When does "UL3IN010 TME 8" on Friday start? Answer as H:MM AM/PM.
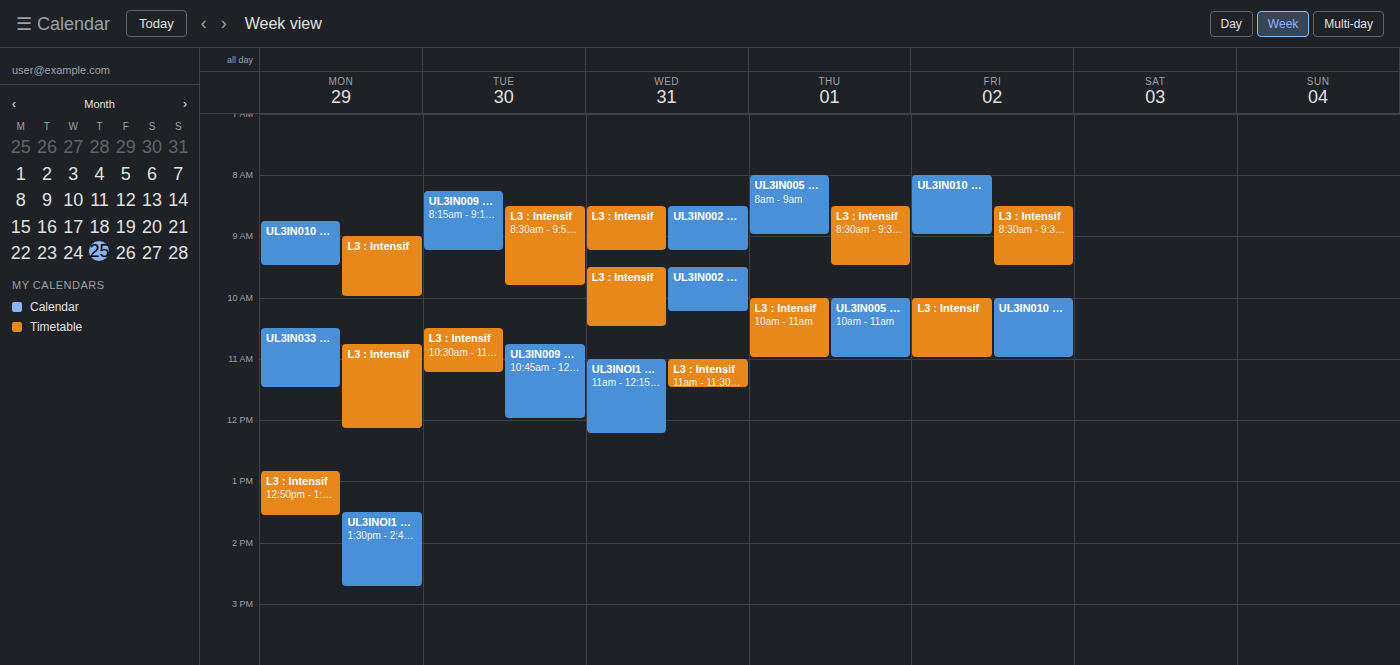
10:00 AM